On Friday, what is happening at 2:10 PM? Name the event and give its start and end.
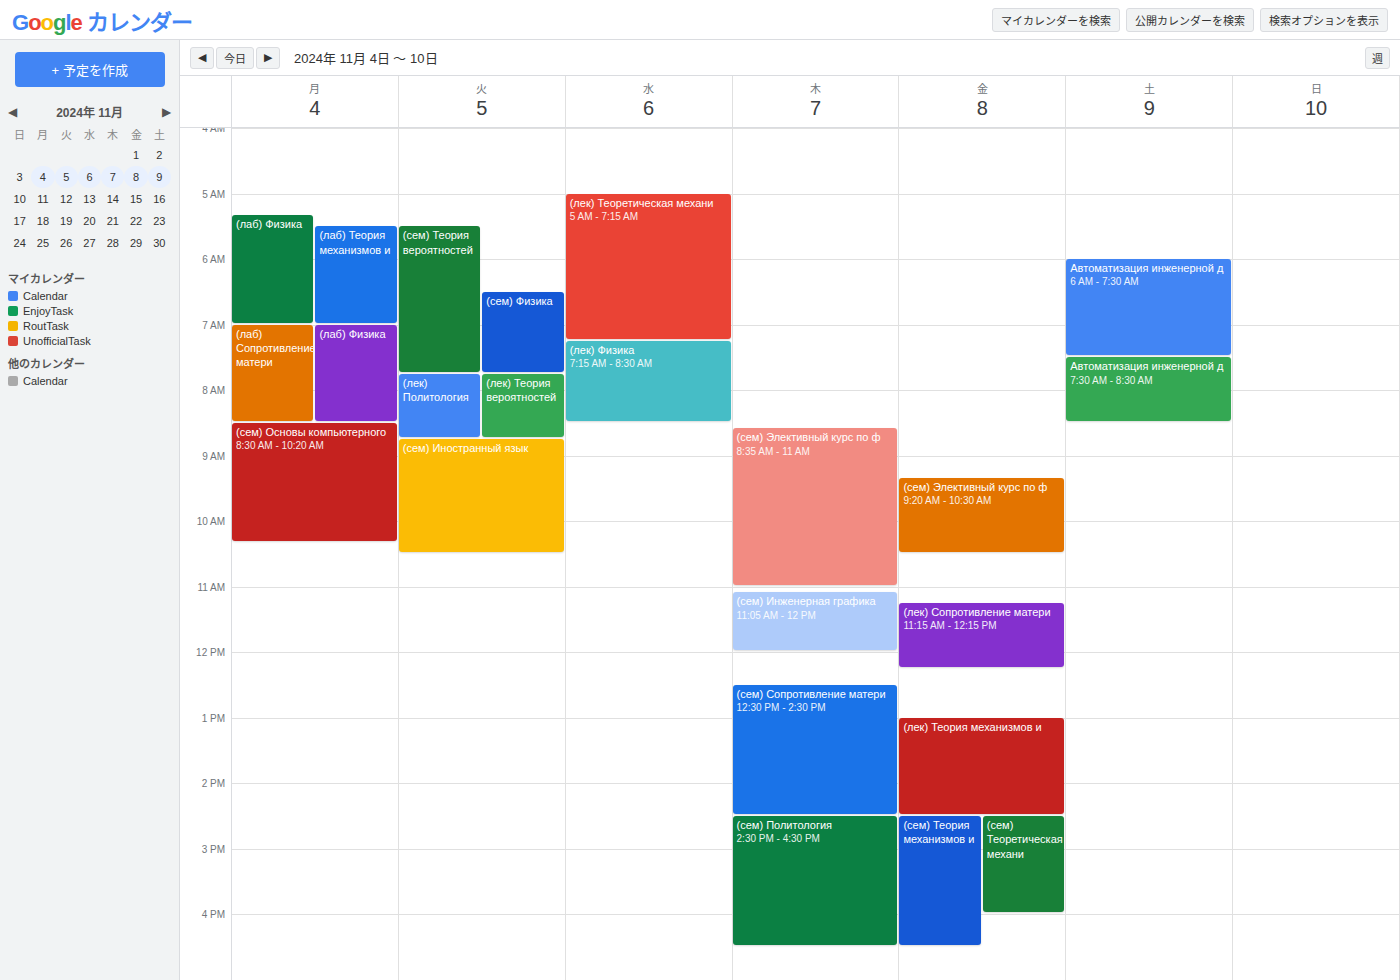
"(лек) Теория механизмов и", 1:00 PM to 2:30 PM